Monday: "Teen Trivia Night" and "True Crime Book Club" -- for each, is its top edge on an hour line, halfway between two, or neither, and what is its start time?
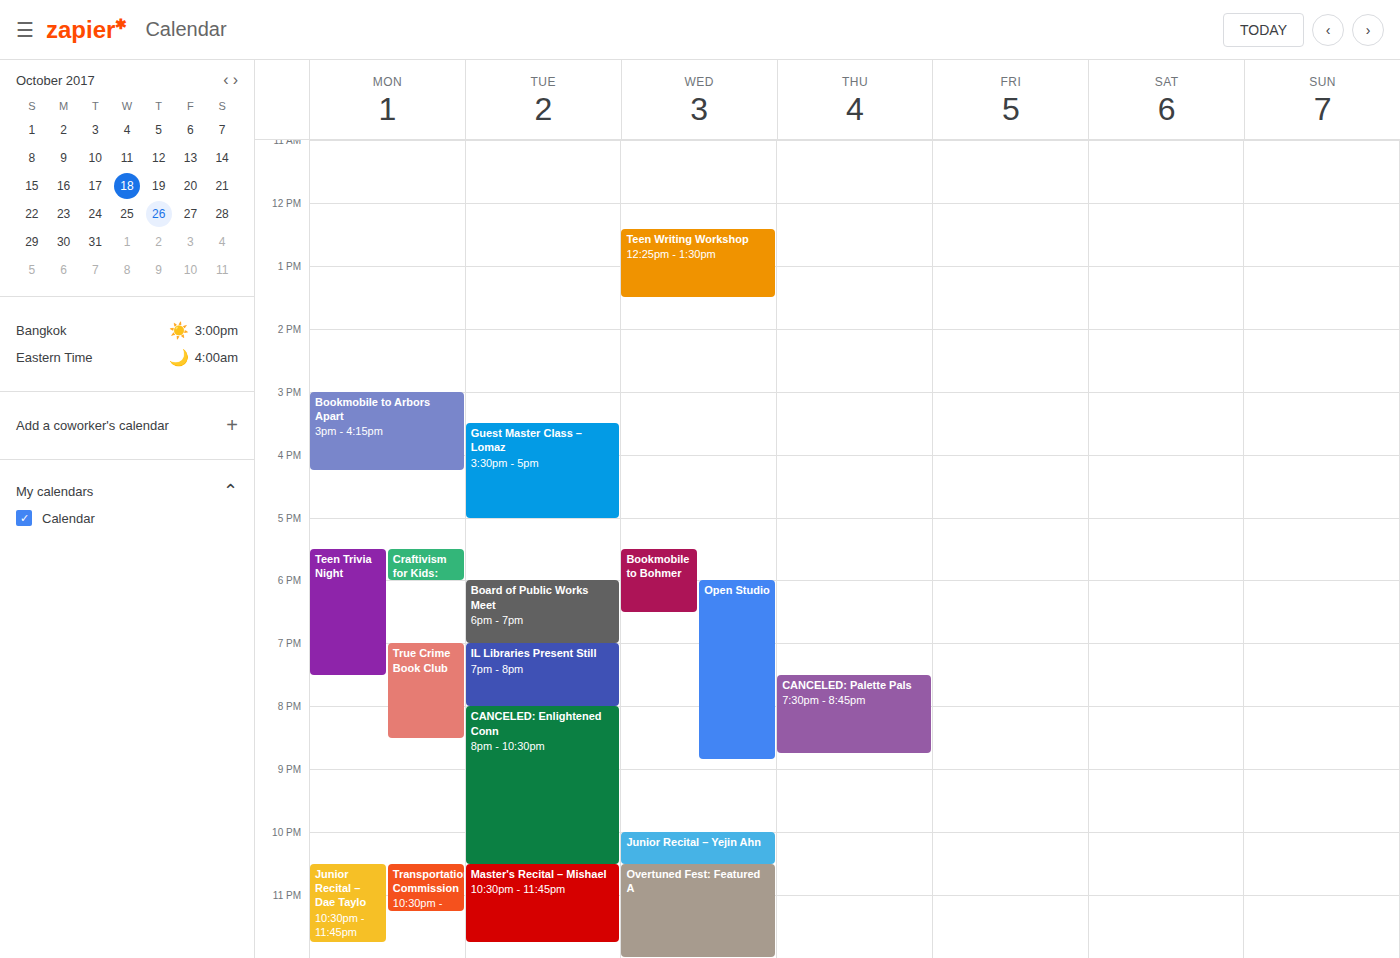
"Teen Trivia Night": 5:30 PM, halfway between the 5 PM and 6 PM lines. "True Crime Book Club": 7:00 PM, exactly on the 7 PM line.